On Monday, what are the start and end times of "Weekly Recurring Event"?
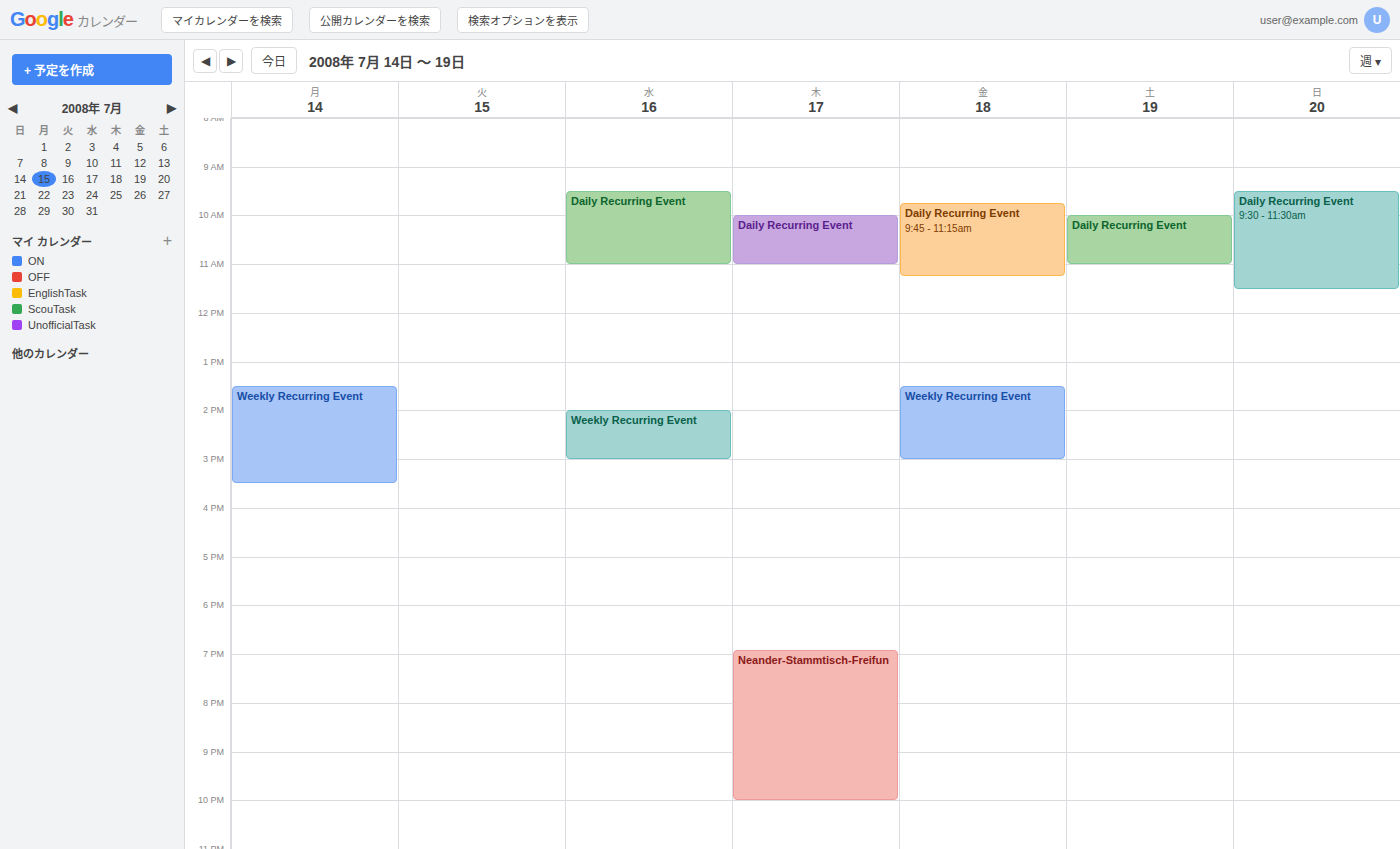
1:30 PM to 3:30 PM